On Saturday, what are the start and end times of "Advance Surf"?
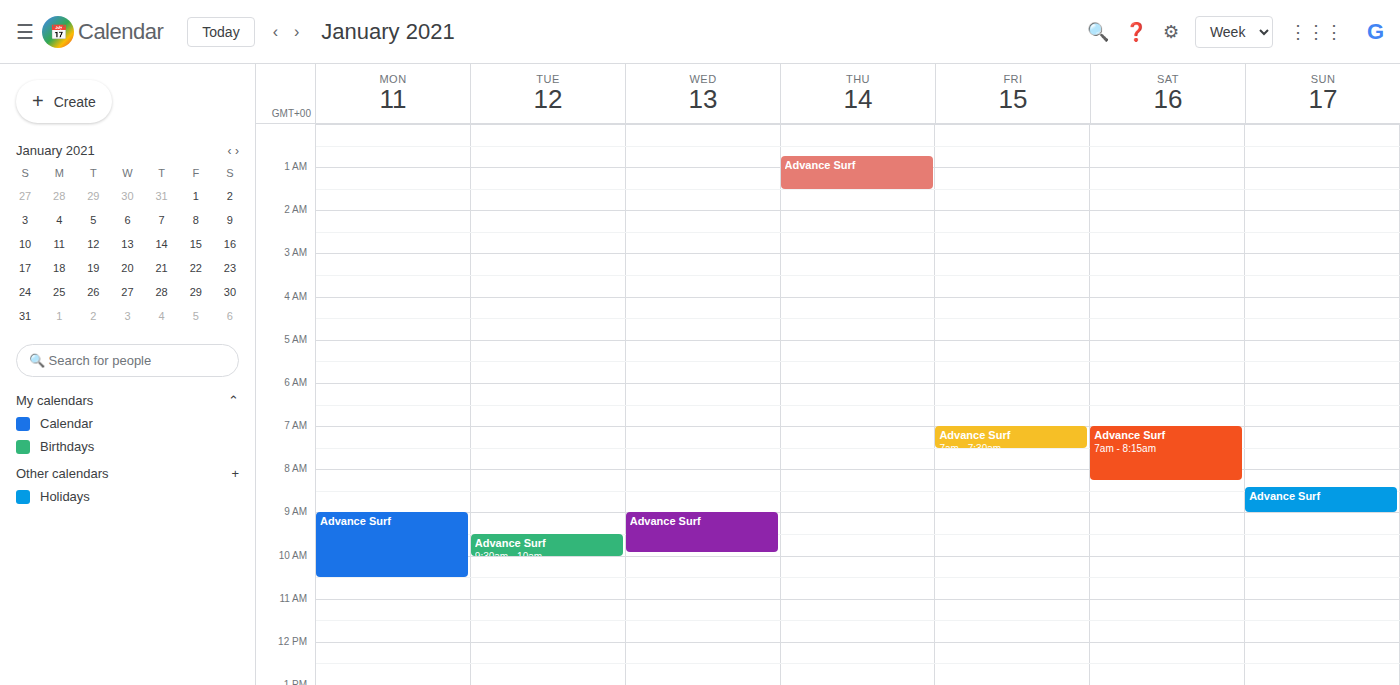
7:00 AM to 8:15 AM